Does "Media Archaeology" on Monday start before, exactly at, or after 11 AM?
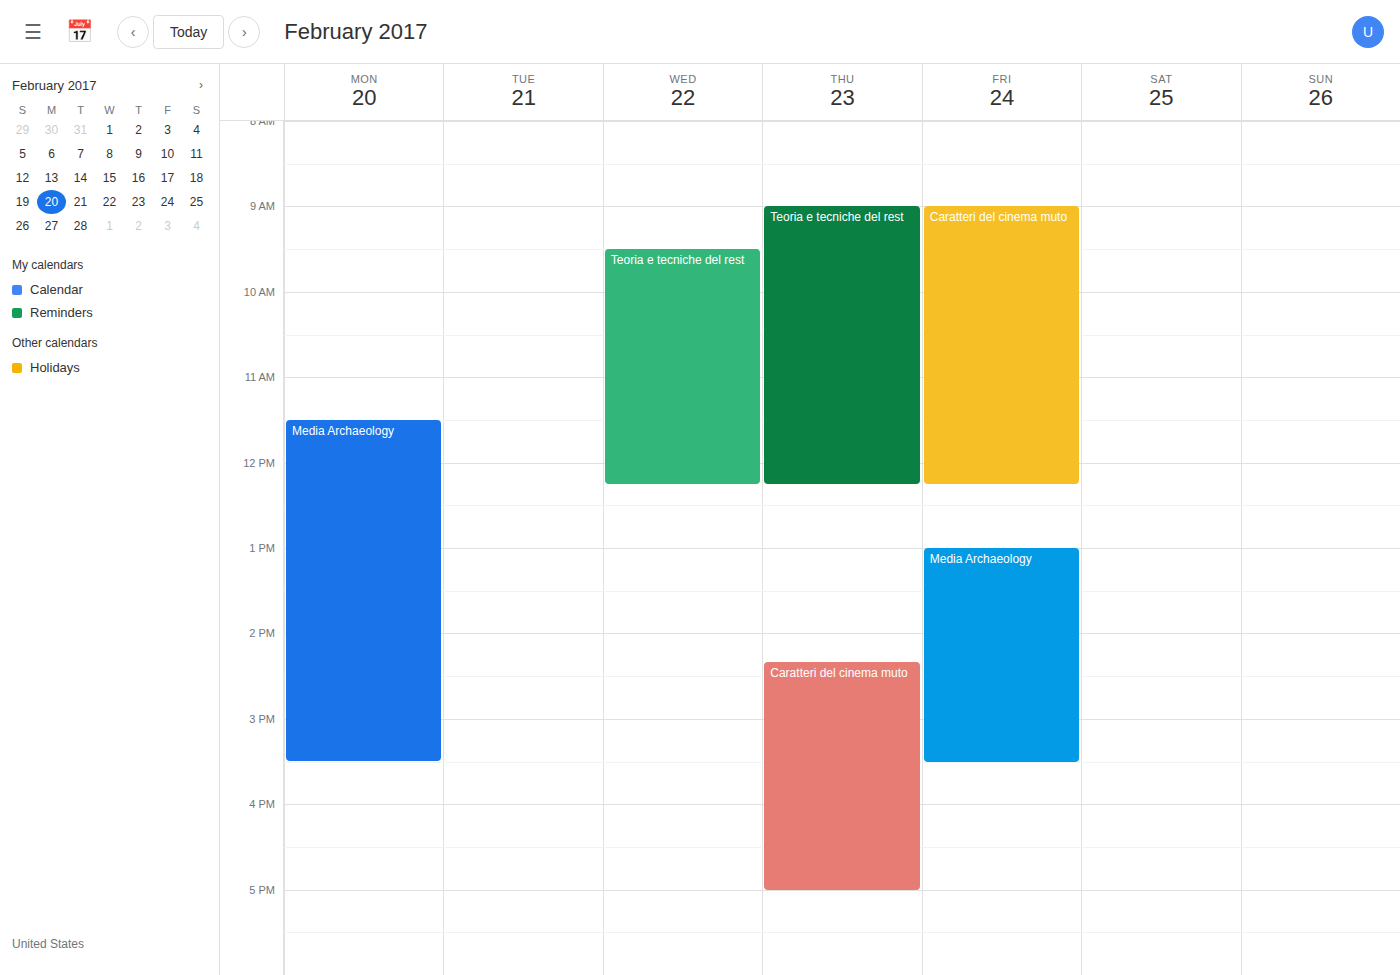
11:30 AM -- after 11 AM, 30 minutes below the 11 AM line.